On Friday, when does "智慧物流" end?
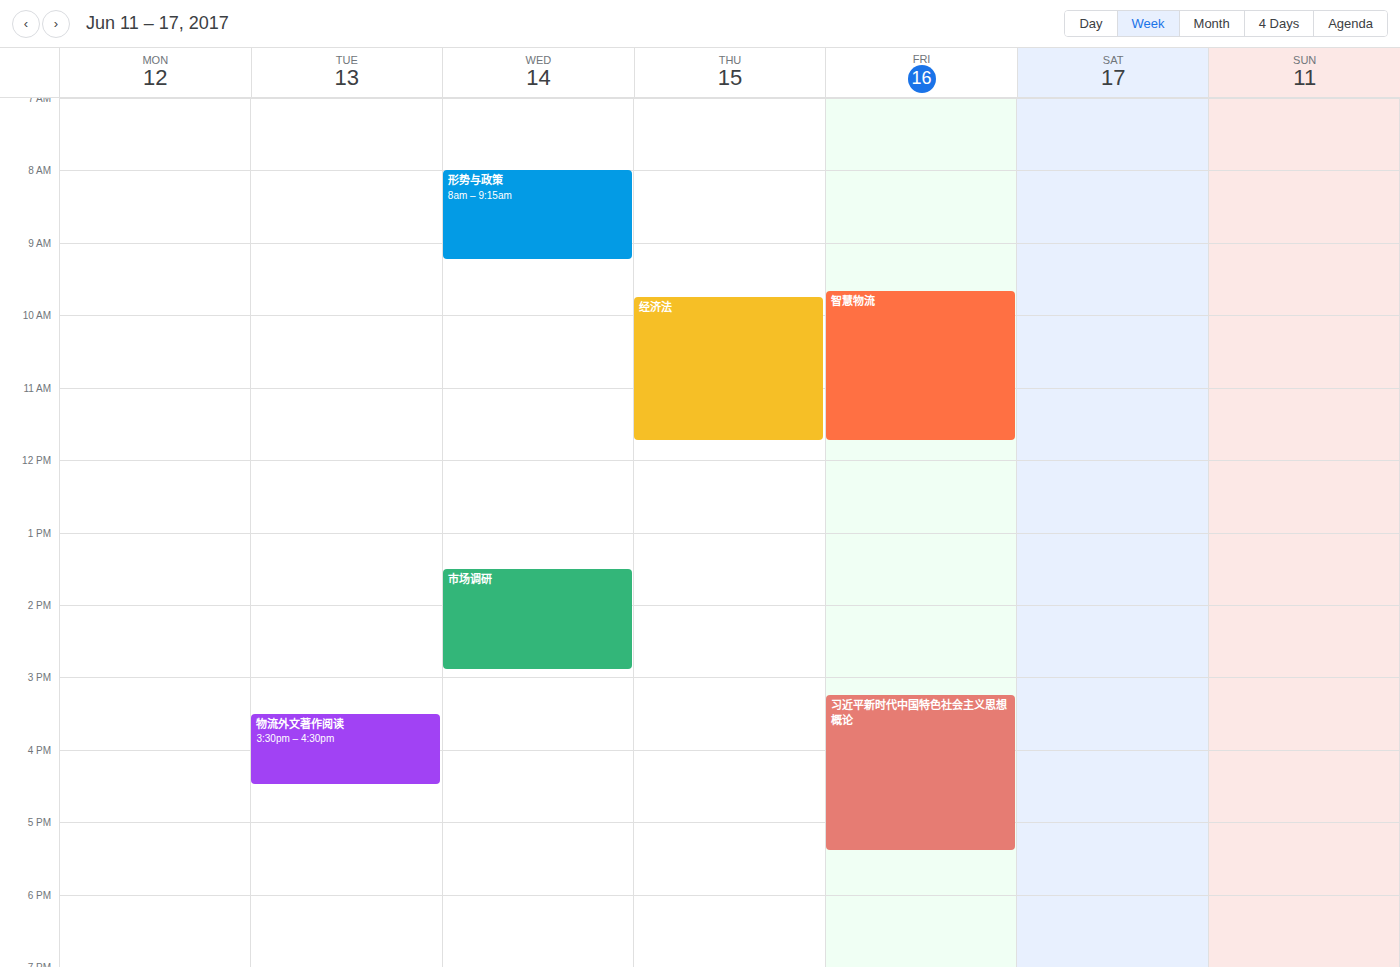
11:45 AM